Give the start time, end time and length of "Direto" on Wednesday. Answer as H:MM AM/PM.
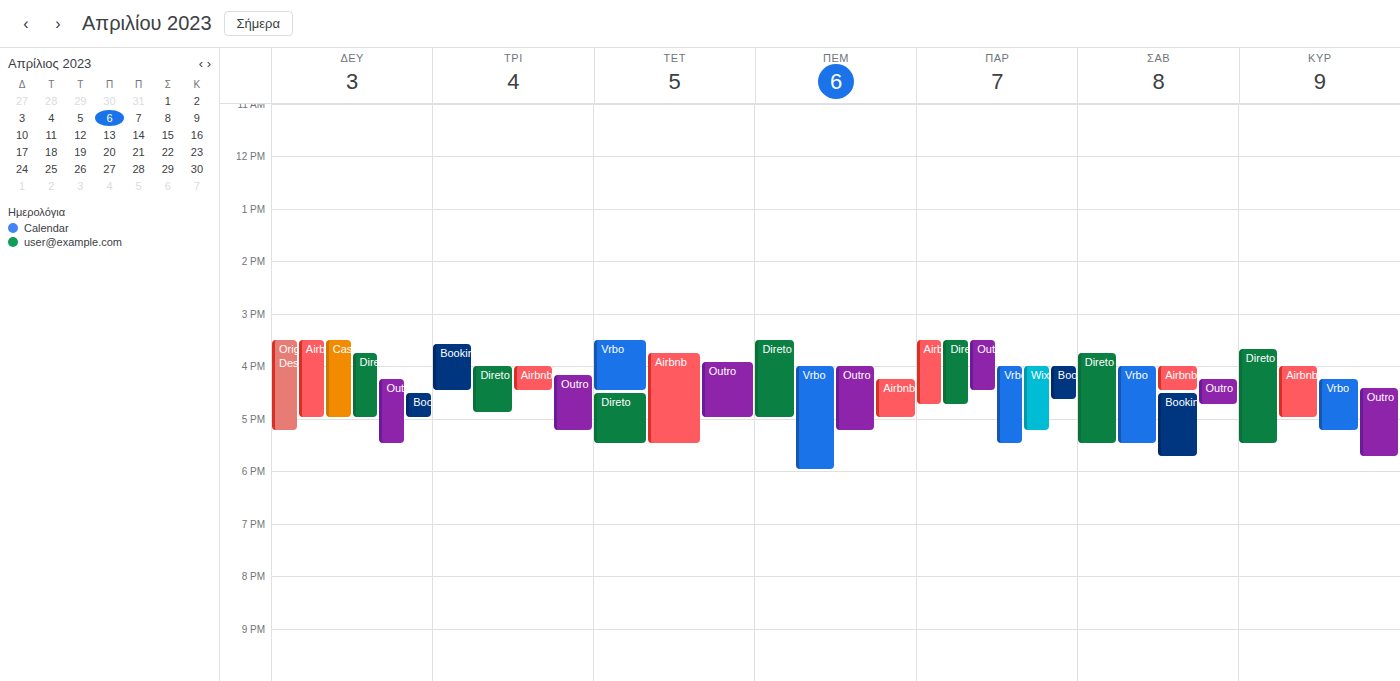
4:30 PM to 5:30 PM, 1 hour